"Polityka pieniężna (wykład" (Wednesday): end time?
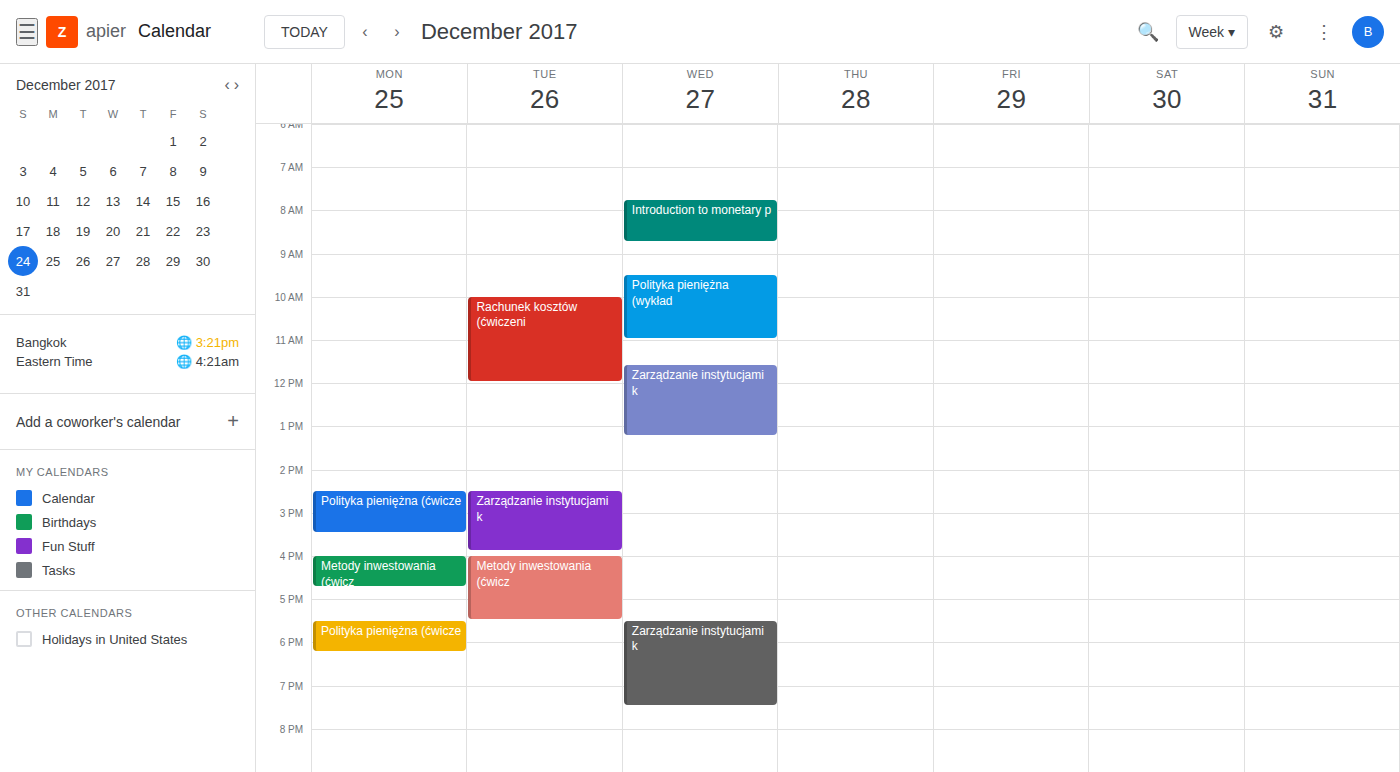
11:00 AM